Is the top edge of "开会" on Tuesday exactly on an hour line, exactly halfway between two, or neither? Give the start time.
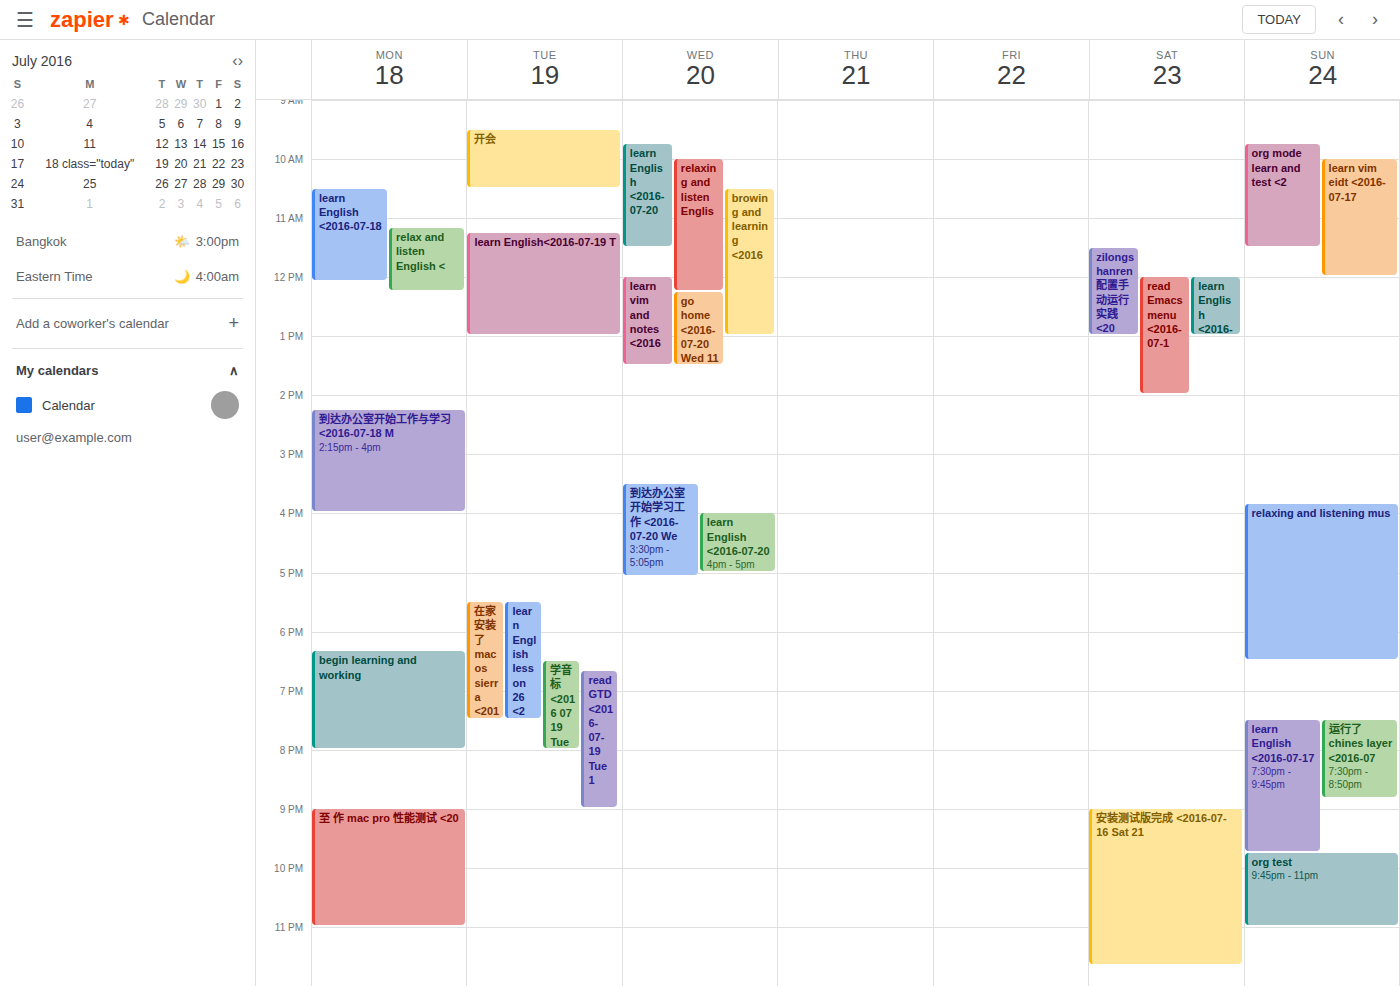
9:30 AM -- halfway between the 9 AM and 10 AM lines.